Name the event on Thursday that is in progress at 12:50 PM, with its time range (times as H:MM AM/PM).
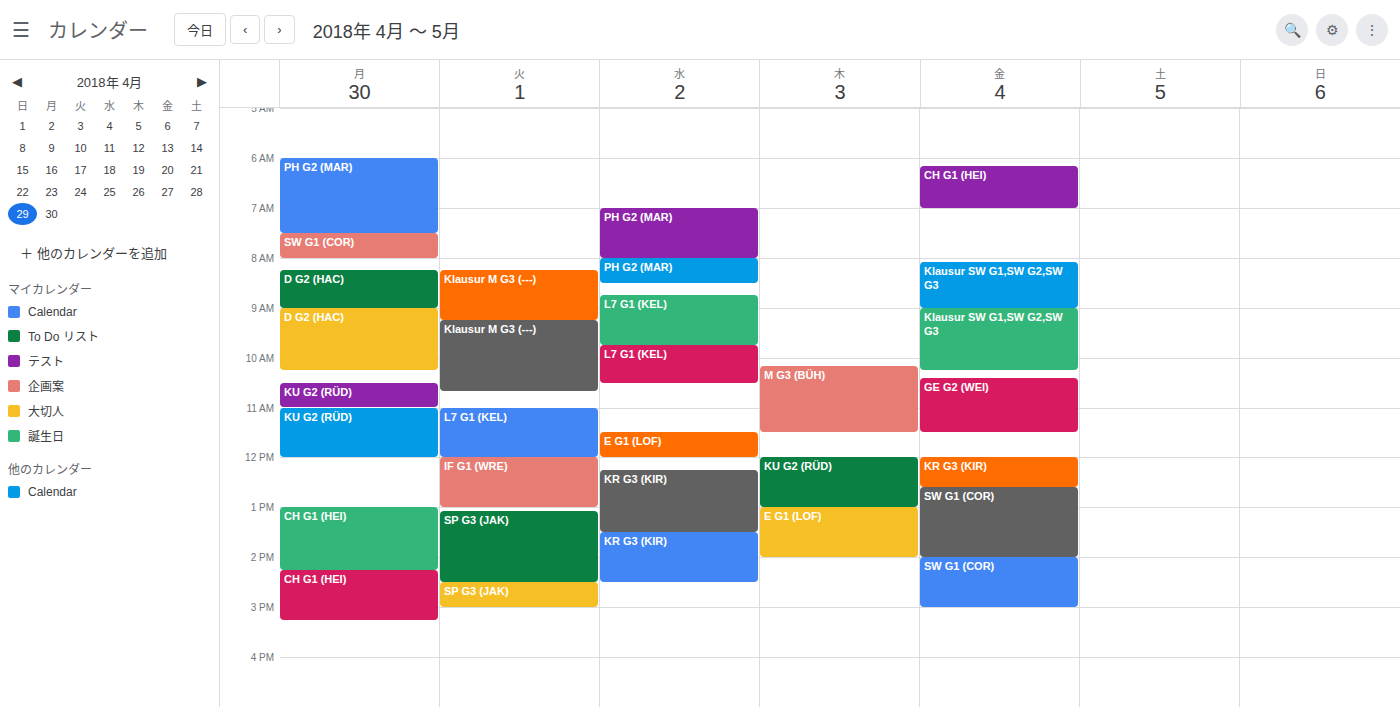
"KU G2 (RÜD)", 12:00 PM to 1:00 PM